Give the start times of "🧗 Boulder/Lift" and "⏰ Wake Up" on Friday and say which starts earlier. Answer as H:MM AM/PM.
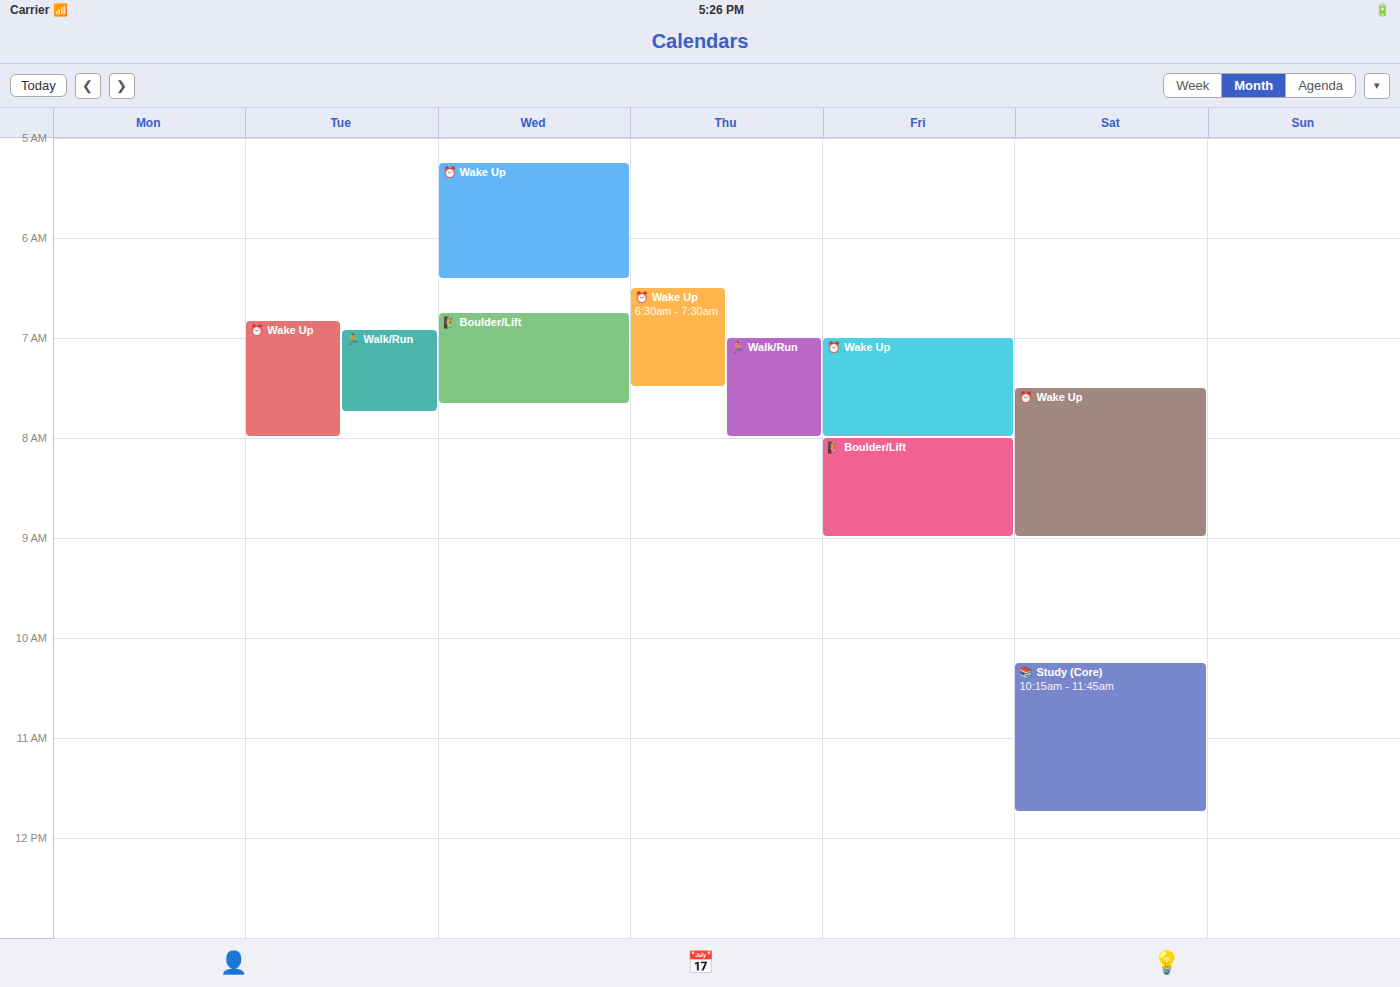
"⏰ Wake Up" 7:00 AM; "🧗 Boulder/Lift" 8:00 AM.